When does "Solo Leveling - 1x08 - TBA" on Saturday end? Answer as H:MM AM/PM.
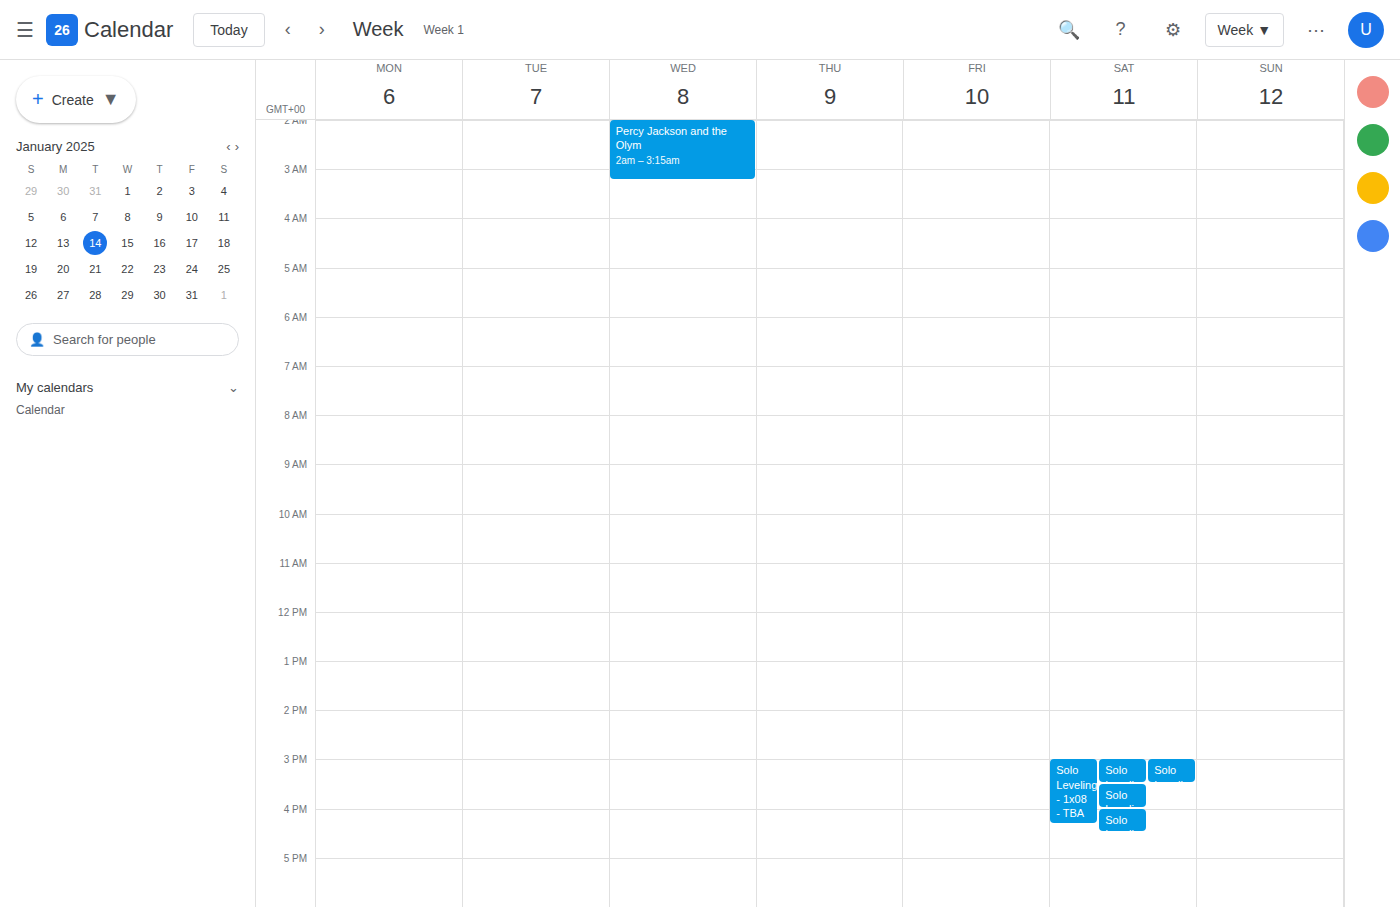
4:20 PM